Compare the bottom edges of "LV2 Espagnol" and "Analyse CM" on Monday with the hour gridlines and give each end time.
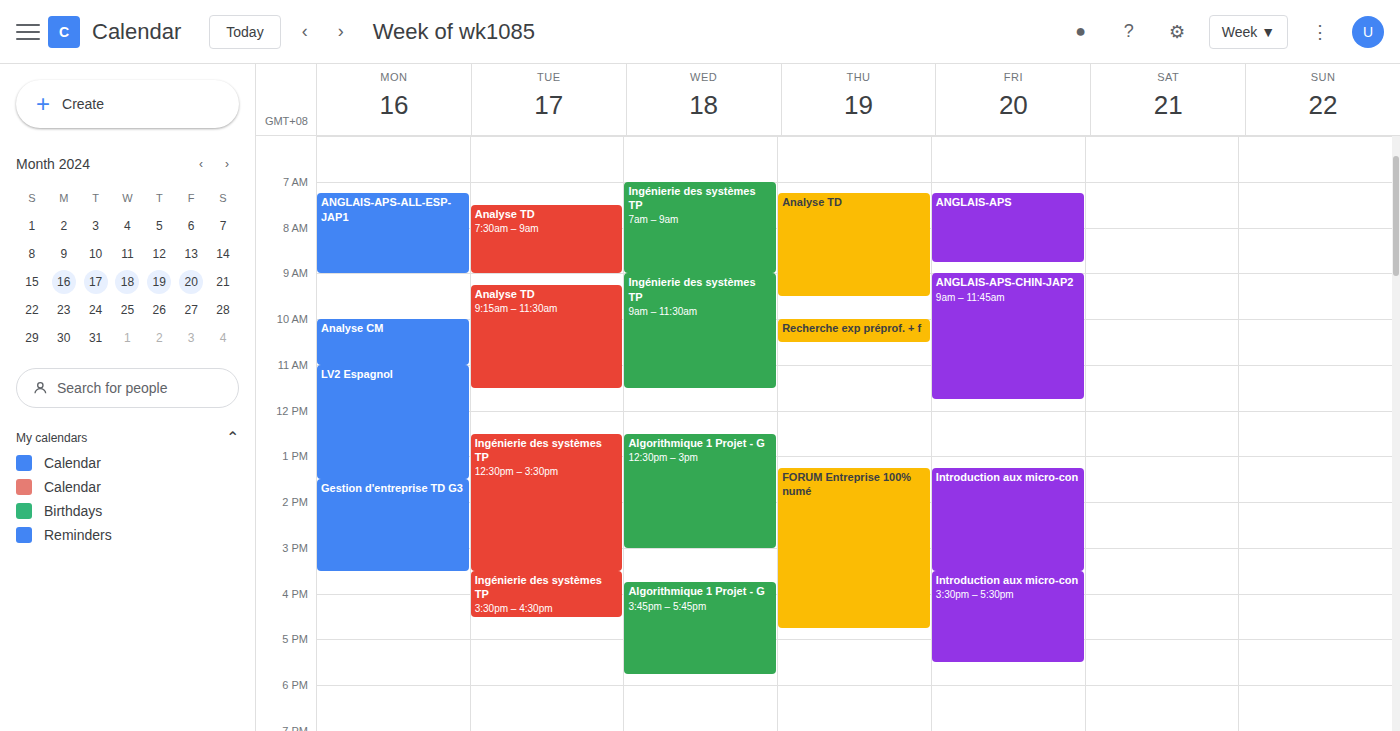
"LV2 Espagnol": 1:30 PM, halfway between the 1 PM and 2 PM lines. "Analyse CM": 11:00 AM, exactly on the 11 AM line.